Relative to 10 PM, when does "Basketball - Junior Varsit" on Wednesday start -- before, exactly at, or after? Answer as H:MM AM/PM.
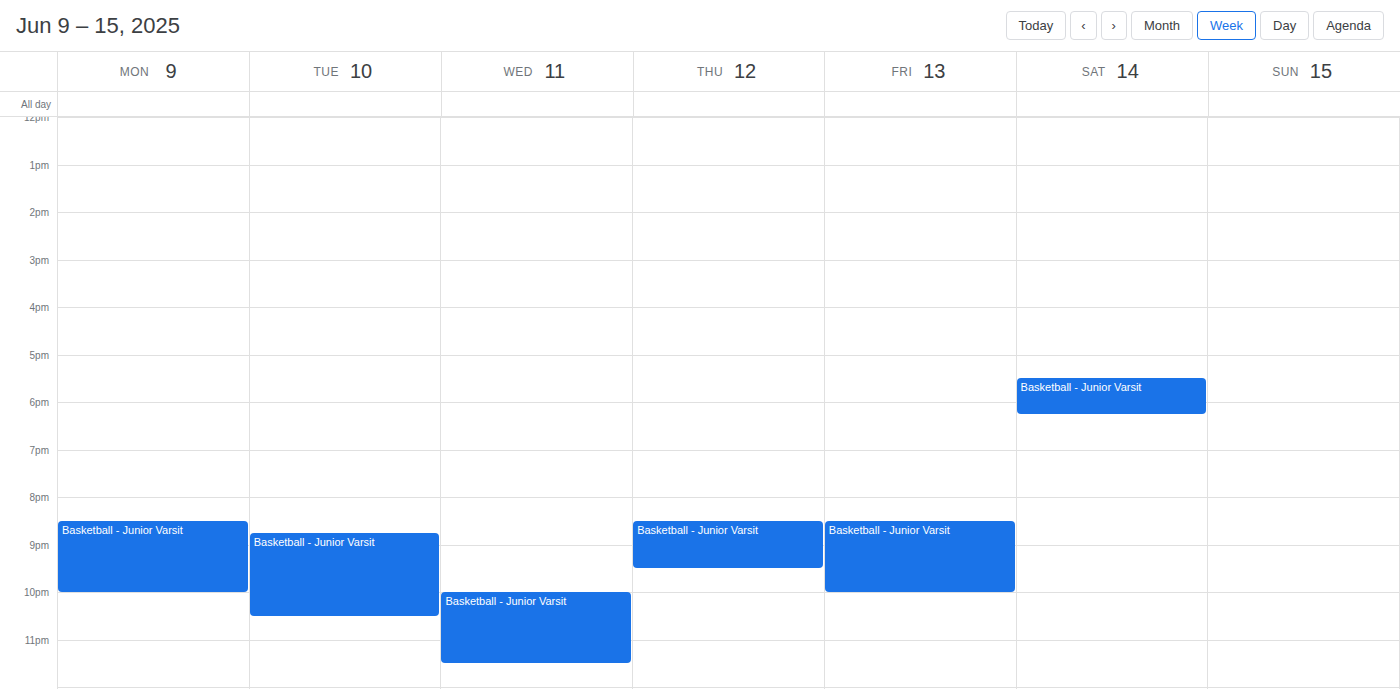
10:00 PM -- exactly at 10 PM, on the 10 PM line.